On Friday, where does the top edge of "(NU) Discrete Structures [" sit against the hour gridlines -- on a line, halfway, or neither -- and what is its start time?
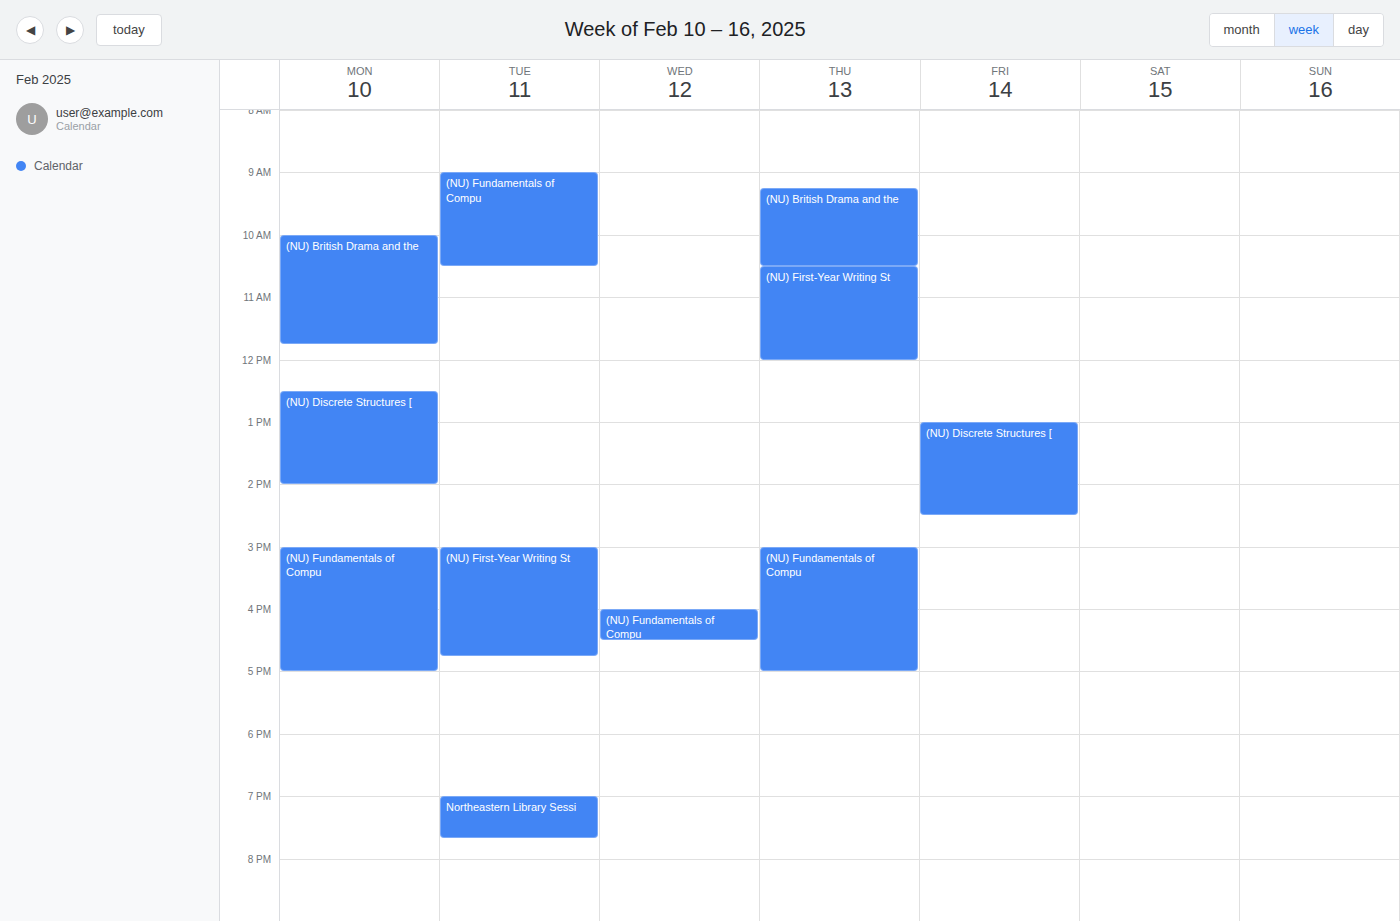
1:00 PM -- exactly on the 1 PM line.